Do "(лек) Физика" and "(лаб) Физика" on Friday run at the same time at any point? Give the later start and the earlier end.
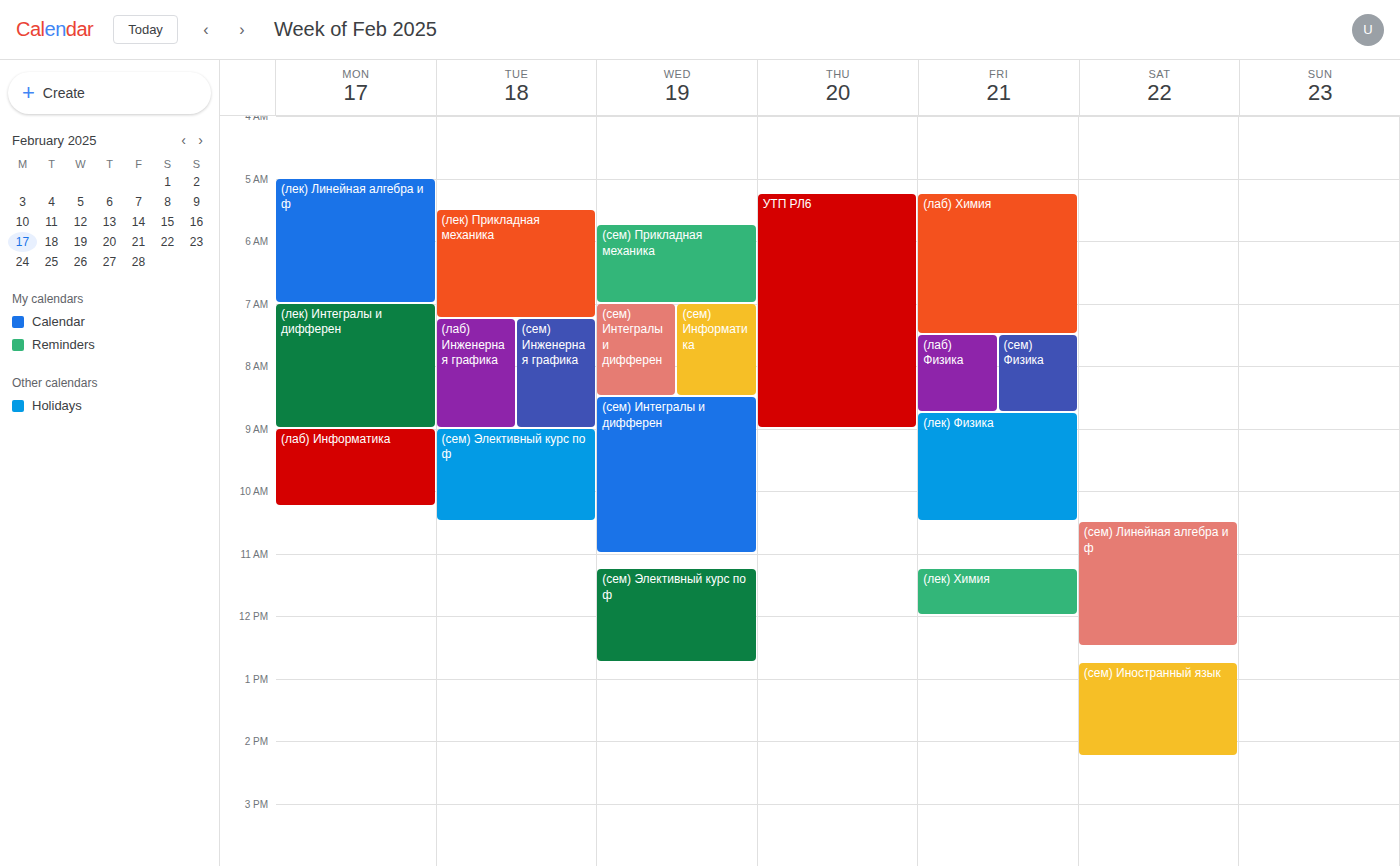
"(лаб) Физика" ends at 8:45 AM, exactly when "(лек) Физика" starts -- they touch but do not overlap.